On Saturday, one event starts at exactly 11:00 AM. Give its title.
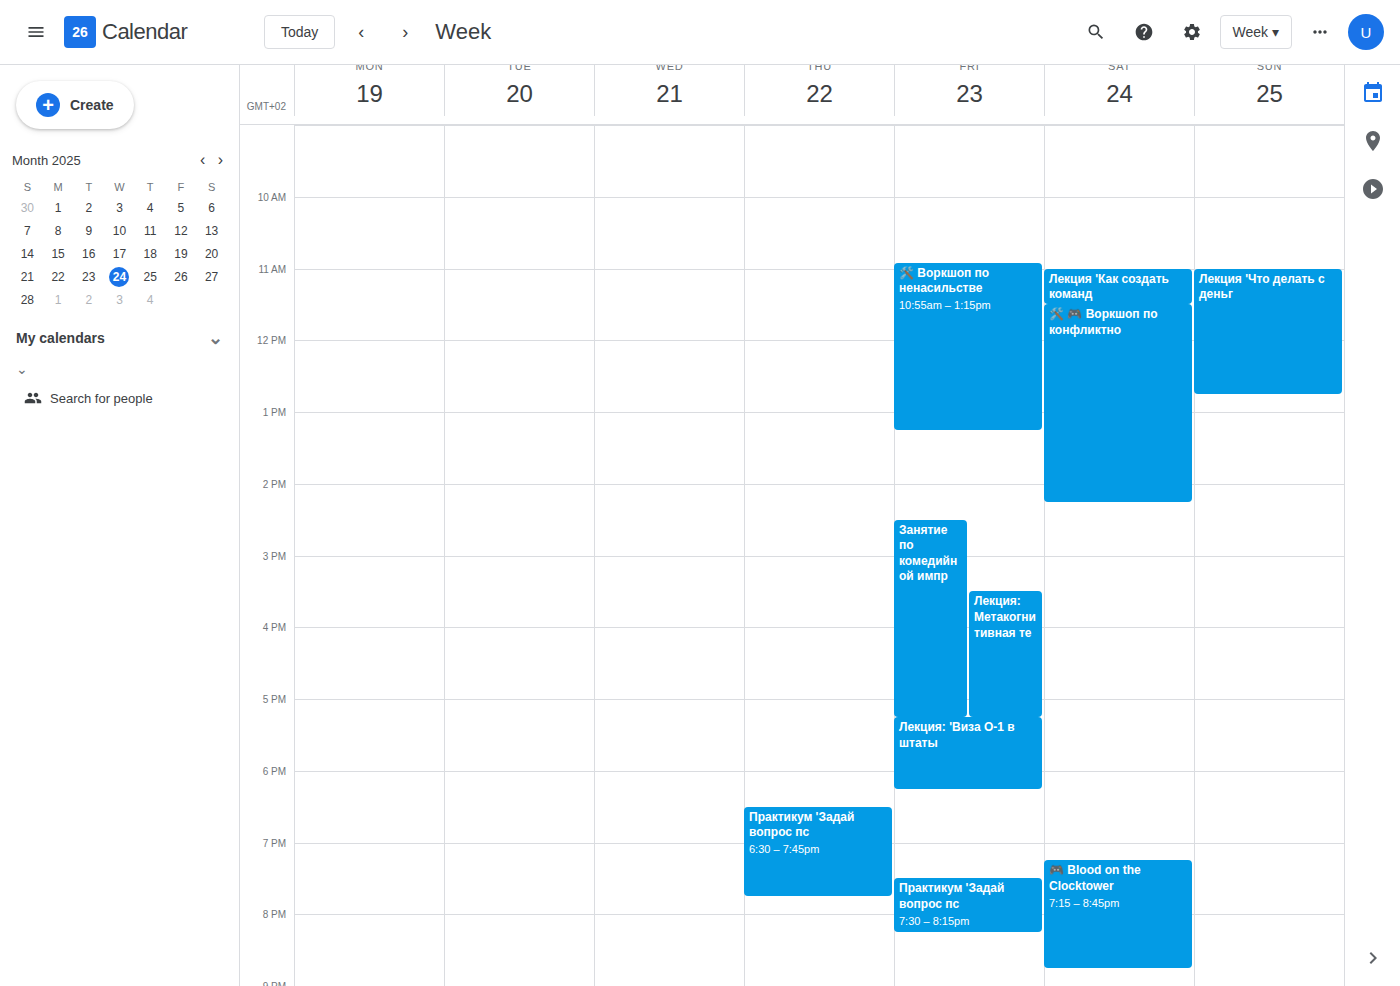
"Лекция 'Как создать команд"